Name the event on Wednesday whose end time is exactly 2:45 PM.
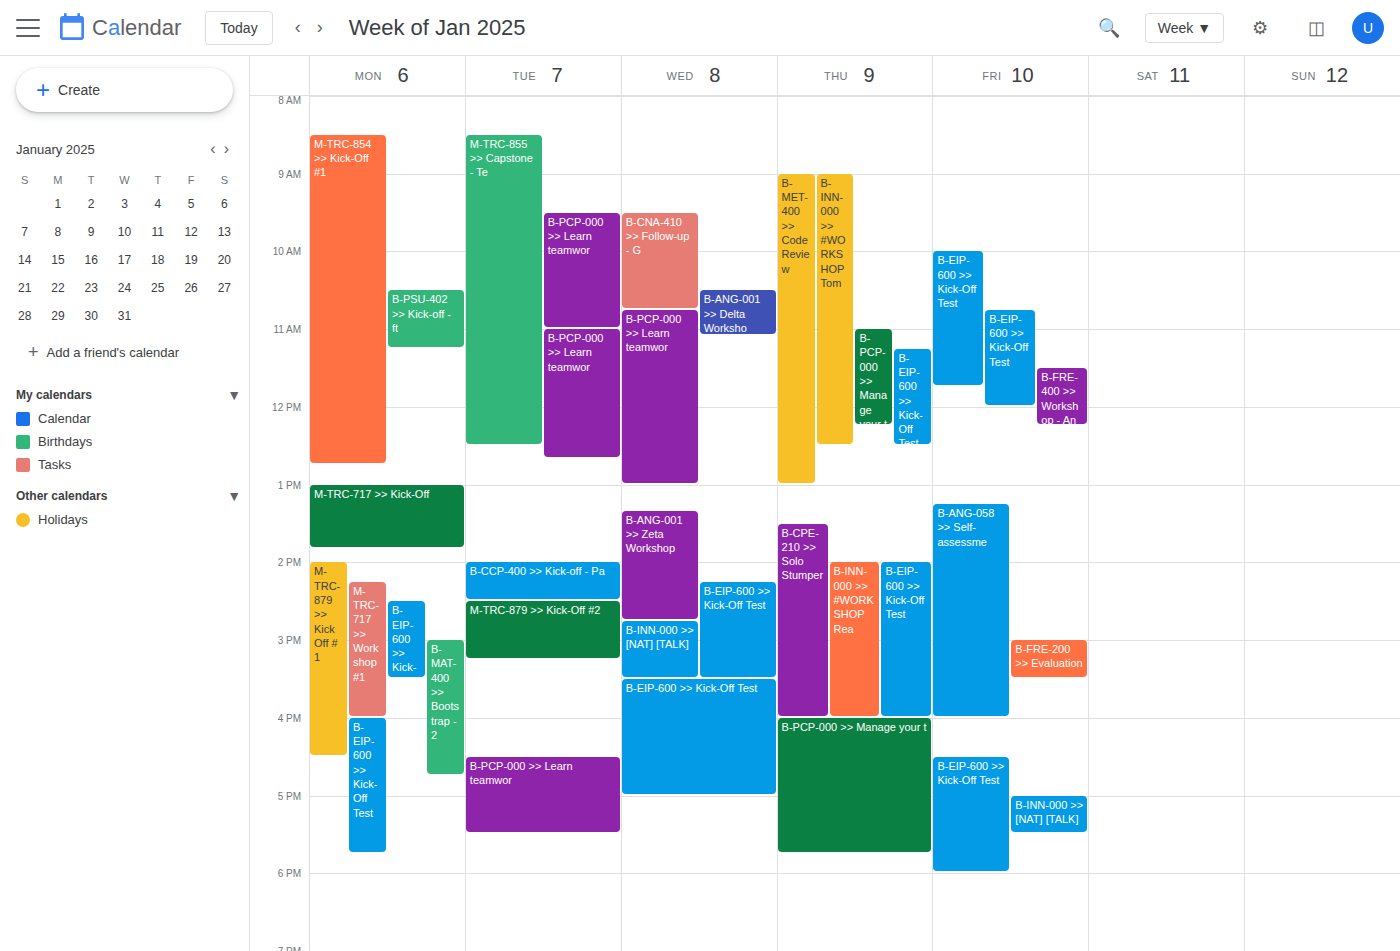
"B-ANG-001 >> Zeta Workshop"